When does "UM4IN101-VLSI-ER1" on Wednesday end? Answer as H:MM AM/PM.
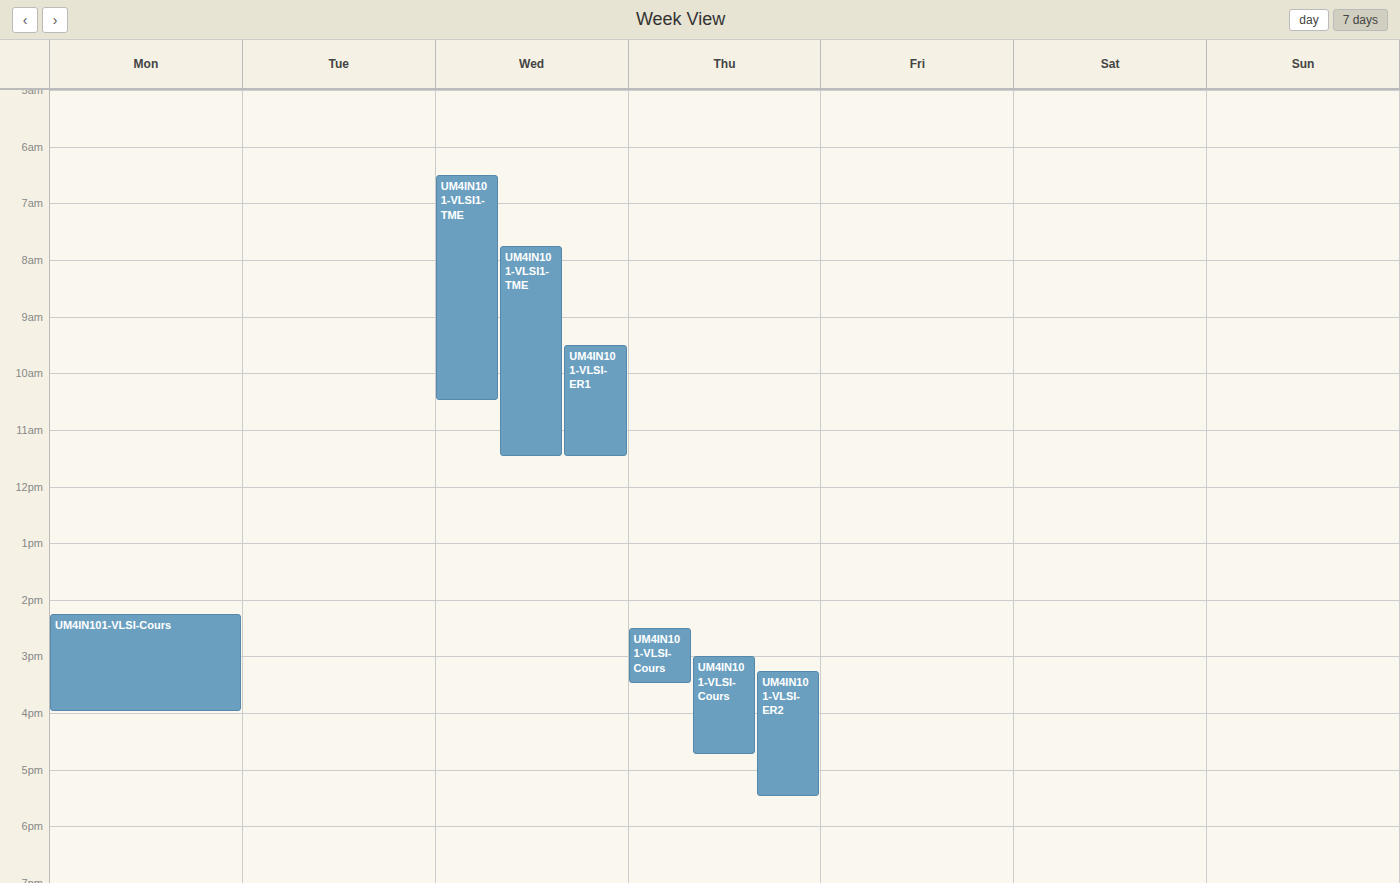
11:30 AM